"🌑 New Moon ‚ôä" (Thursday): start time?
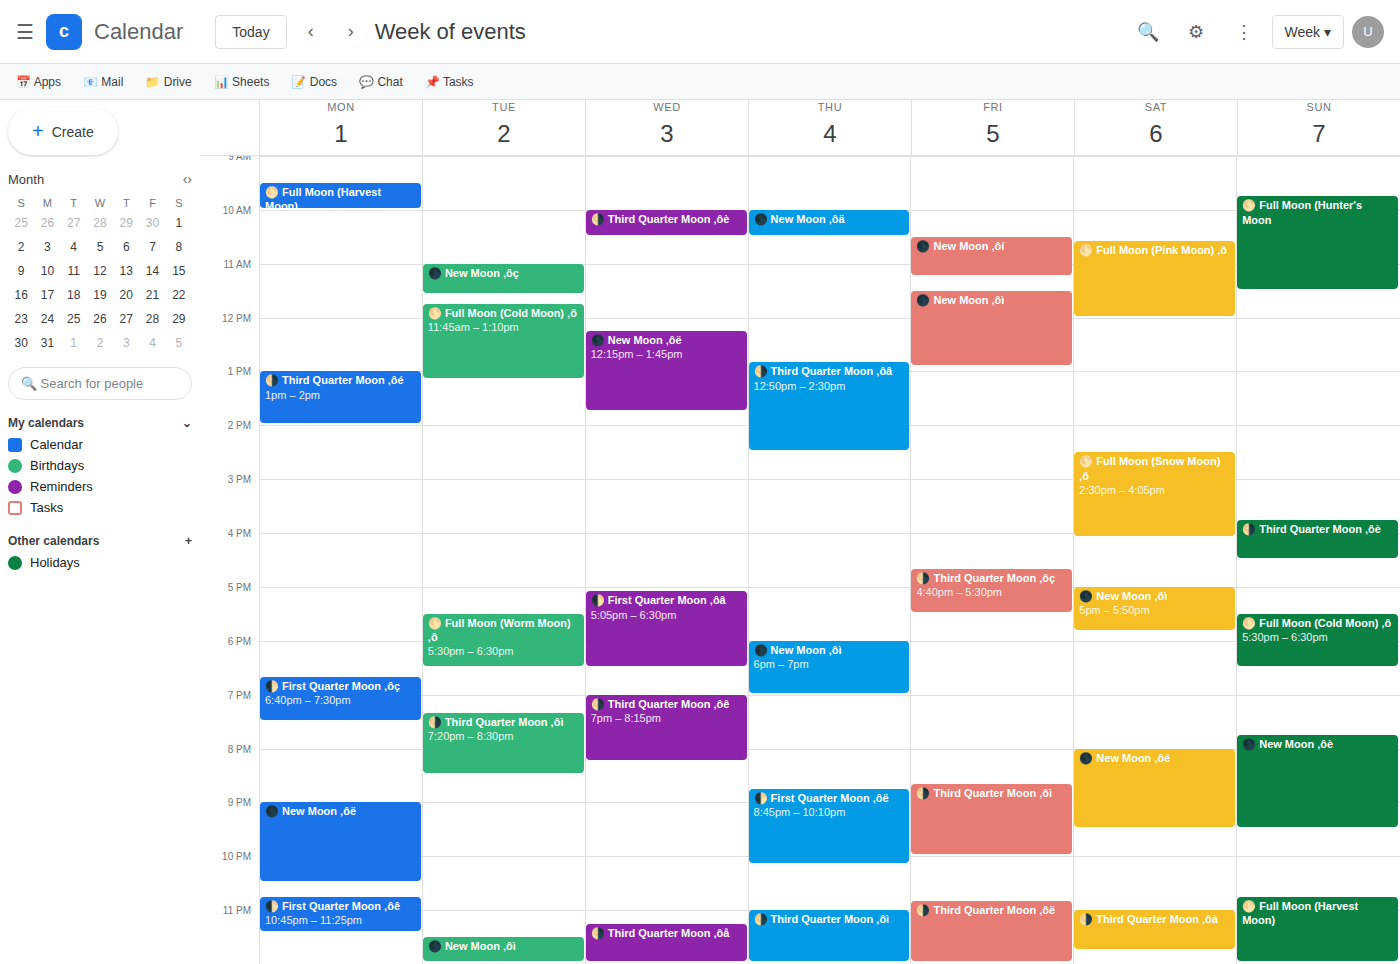
10:00 AM